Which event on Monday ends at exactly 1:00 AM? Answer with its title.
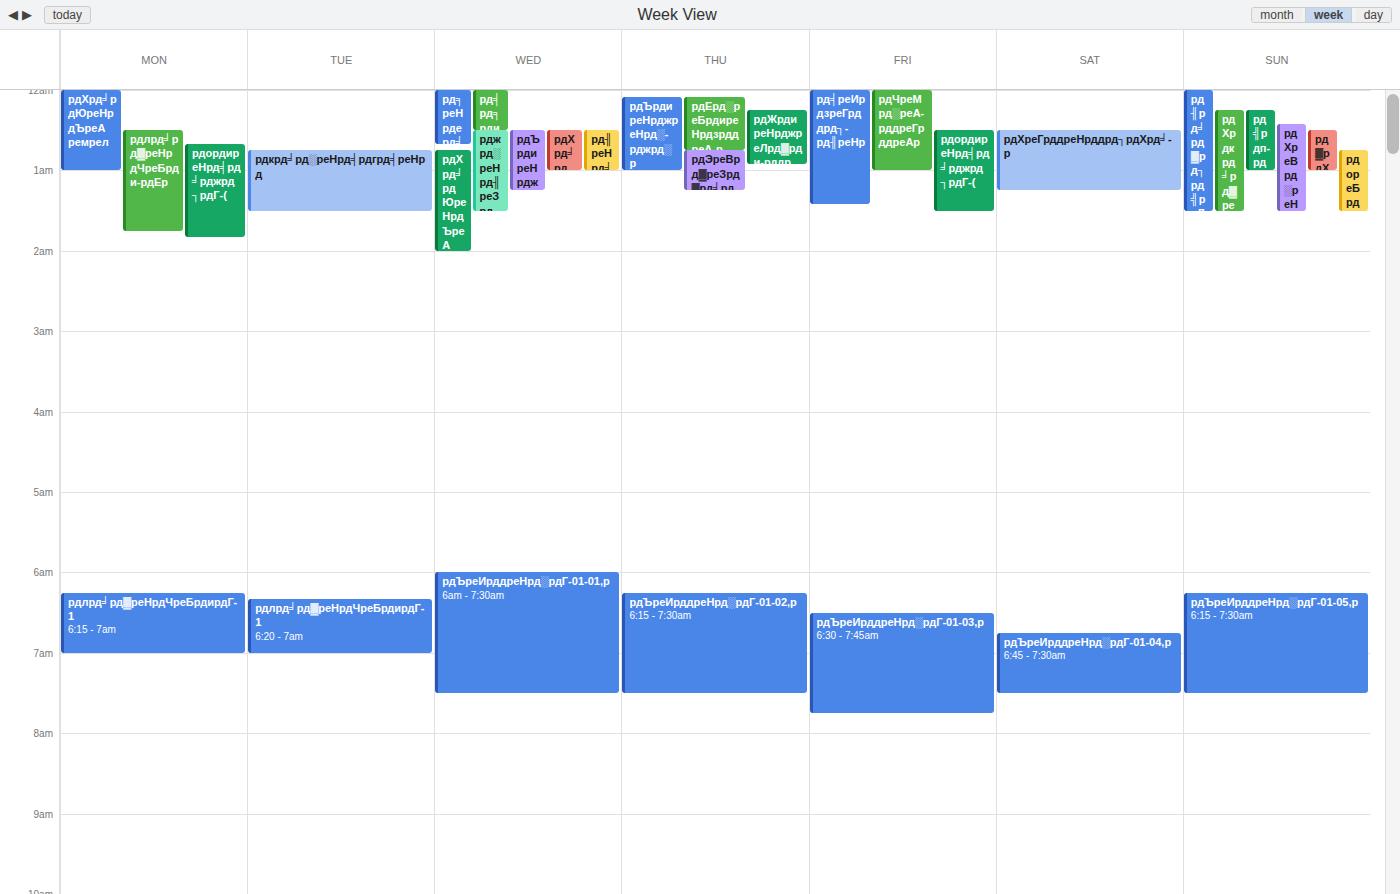
"рдХрд╛рдЮреНрдЪреА ремрел"